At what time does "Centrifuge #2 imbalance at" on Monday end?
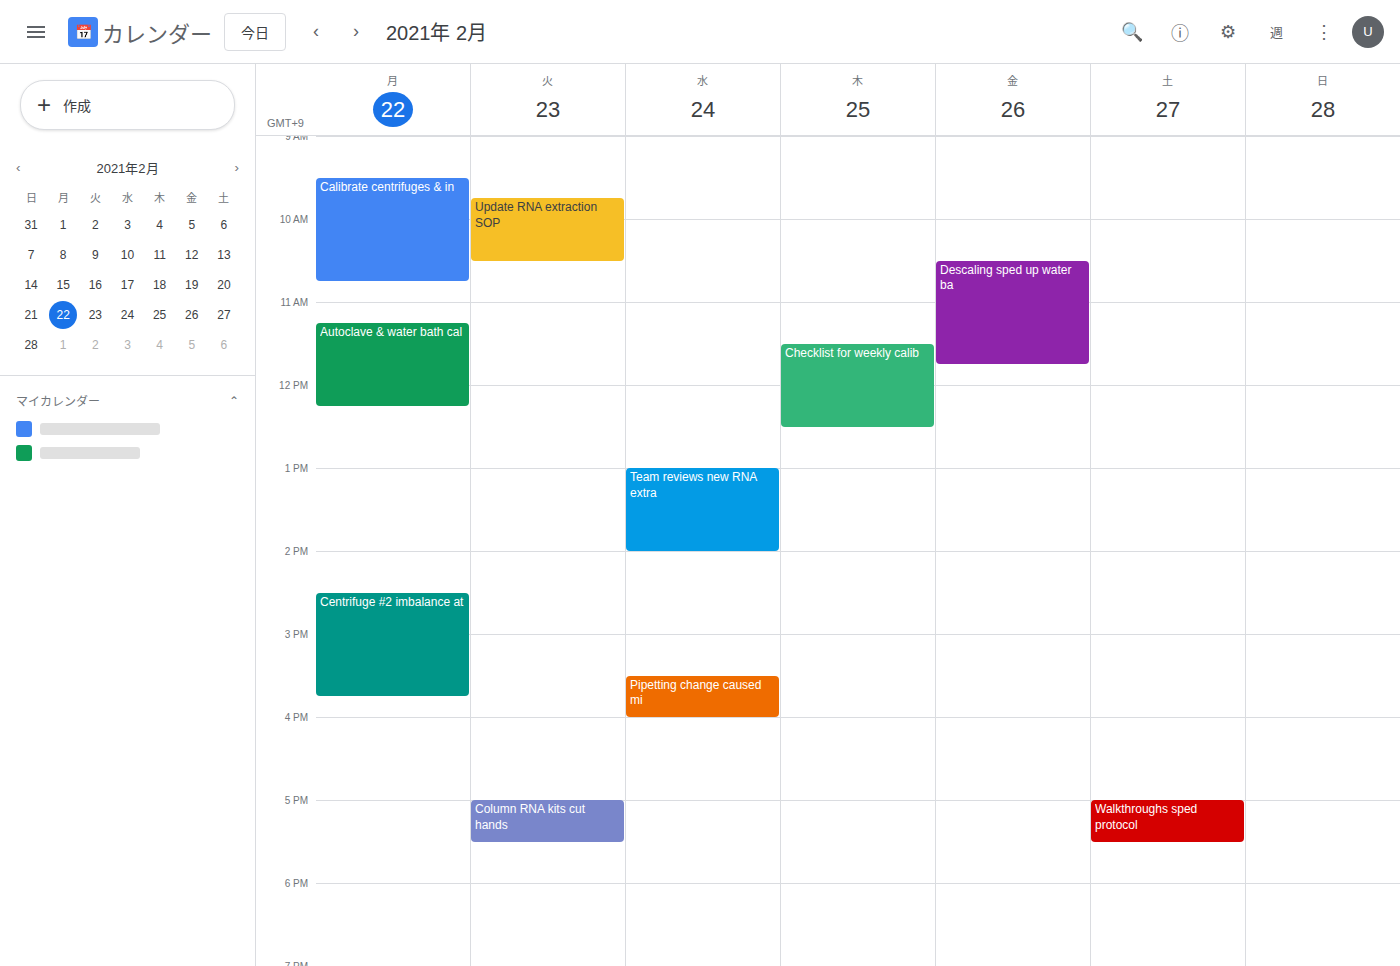
3:45 PM